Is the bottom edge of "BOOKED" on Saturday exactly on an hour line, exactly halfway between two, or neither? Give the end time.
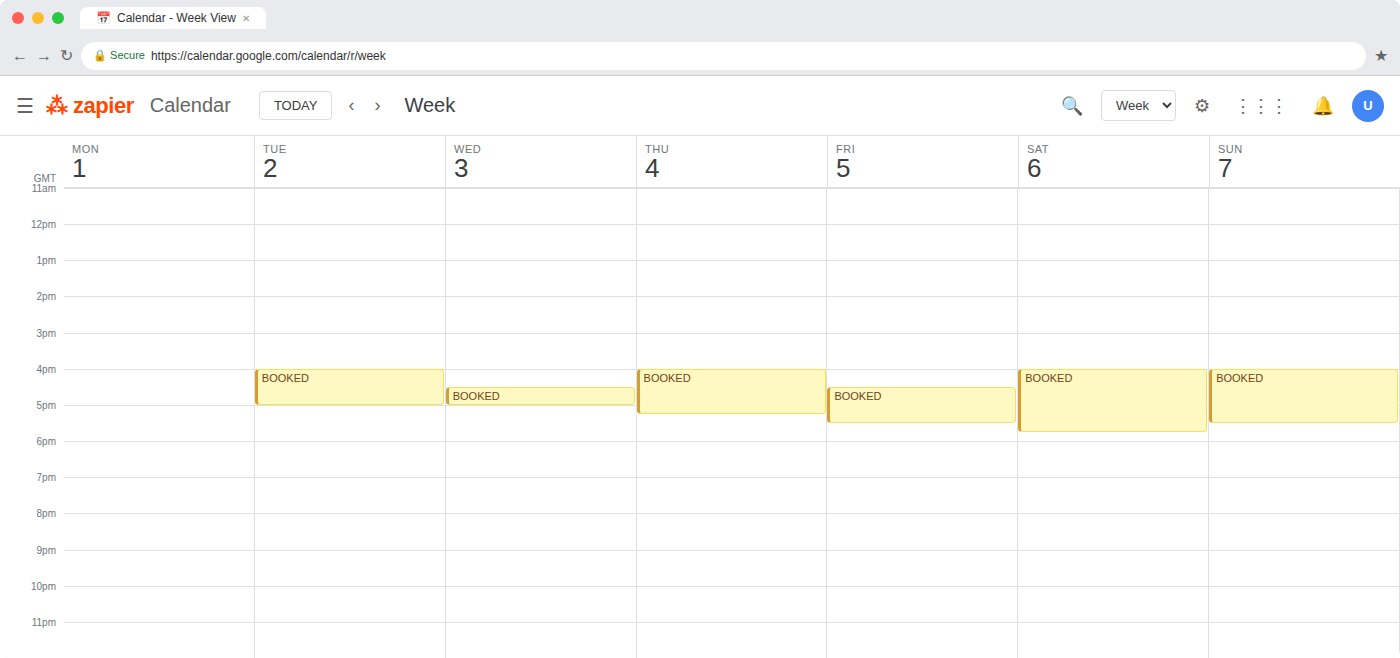
5:45 PM -- neither: three quarters of the way from the 5 PM line to the 6 PM line.